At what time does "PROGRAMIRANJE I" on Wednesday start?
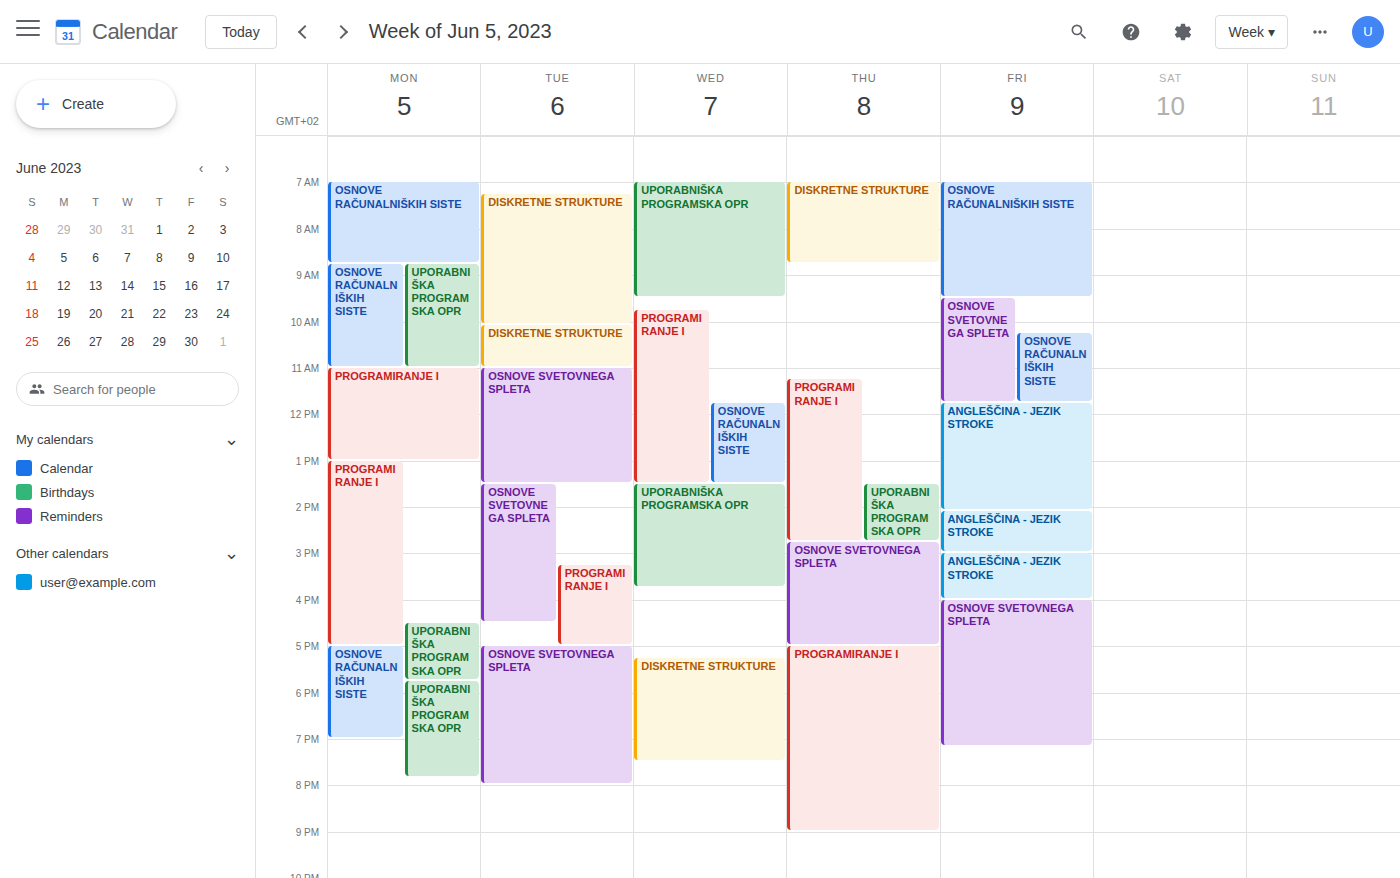
9:45 AM